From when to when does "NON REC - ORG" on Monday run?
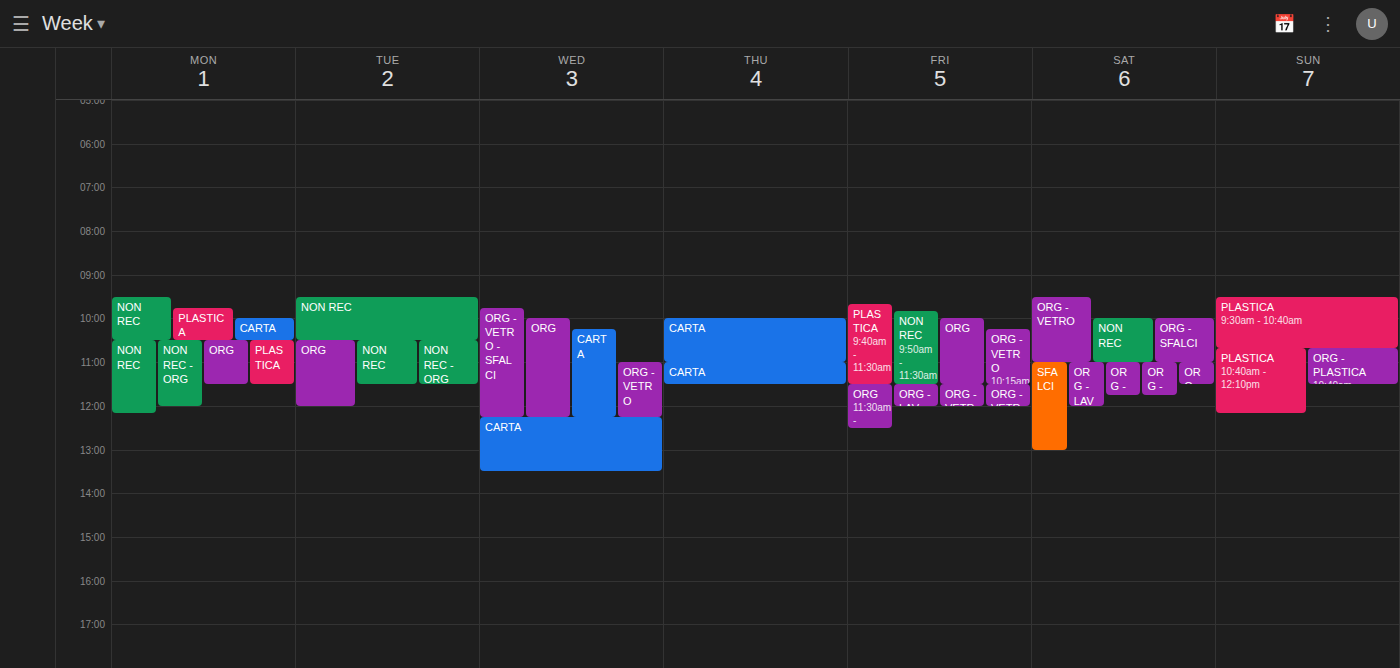
10:30 AM to 12:00 PM